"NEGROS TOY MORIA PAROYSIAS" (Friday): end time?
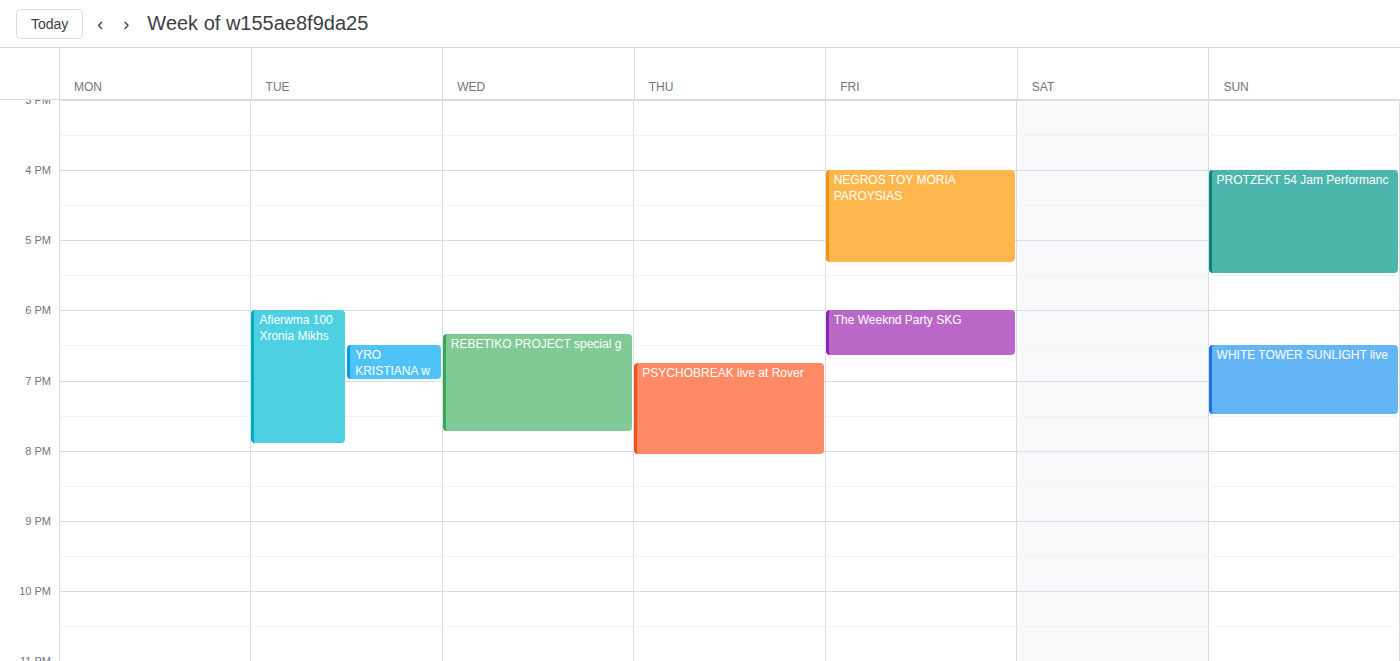
5:20 PM